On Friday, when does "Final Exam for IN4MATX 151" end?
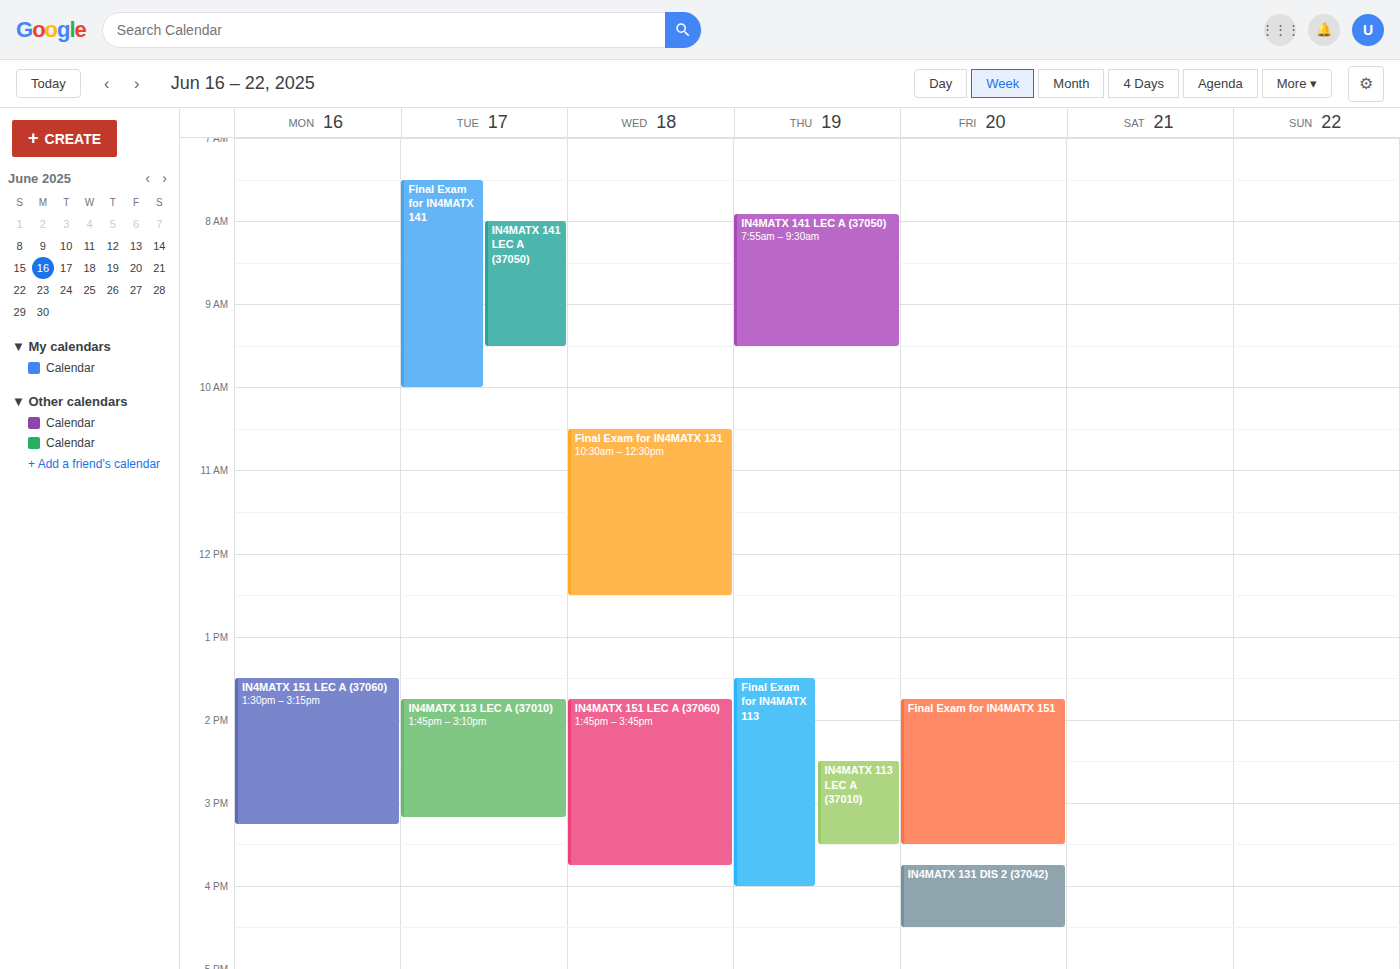
3:30 PM